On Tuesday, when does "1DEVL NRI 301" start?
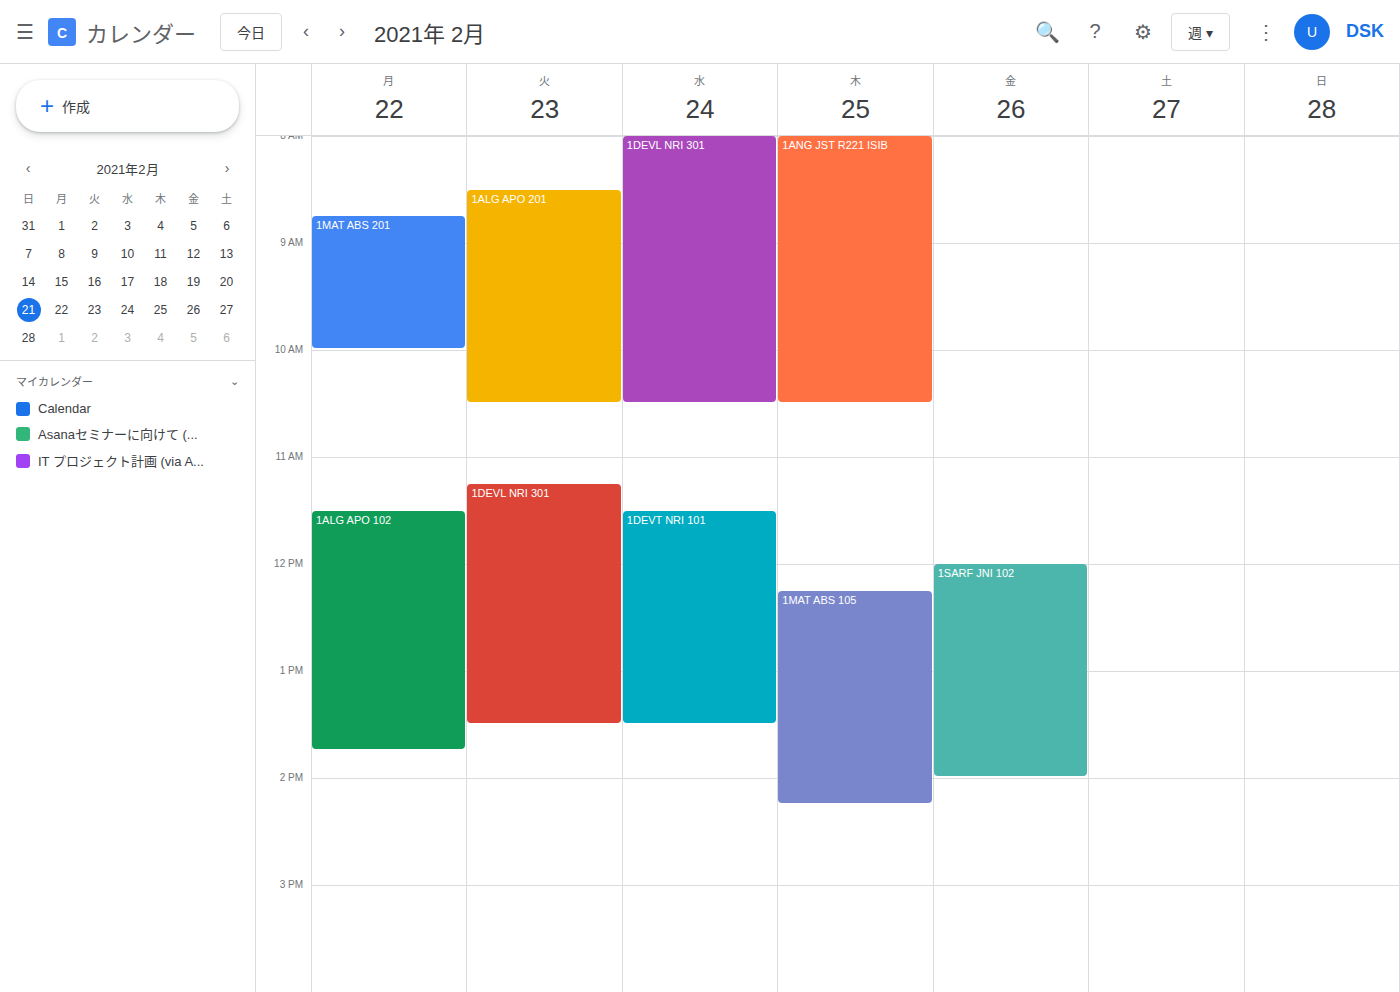
11:15 AM